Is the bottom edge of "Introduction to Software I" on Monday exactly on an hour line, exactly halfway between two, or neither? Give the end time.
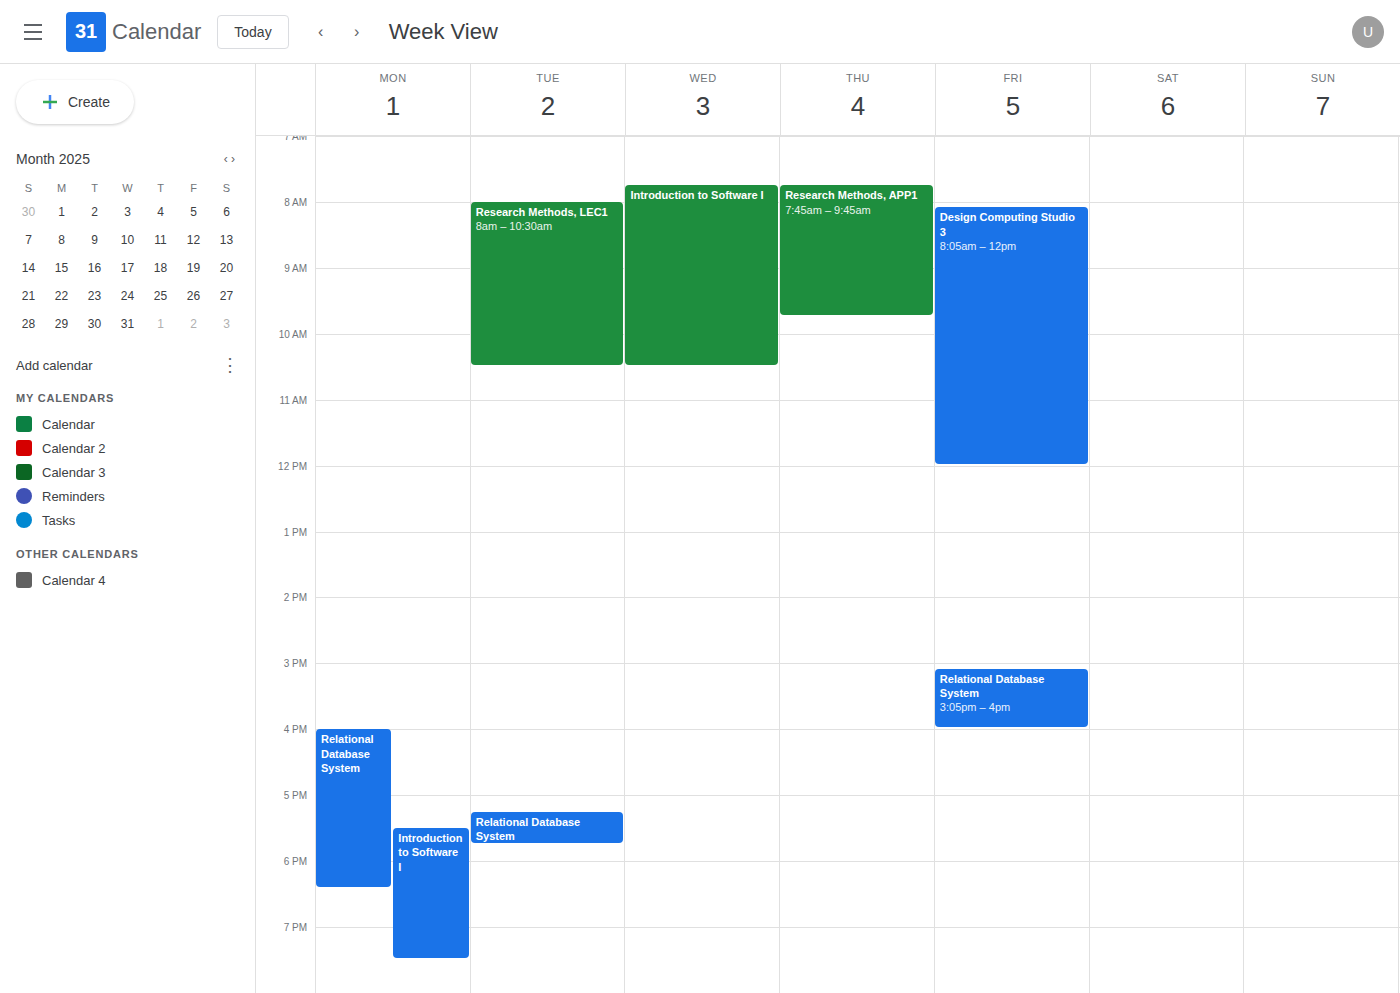
7:30 PM -- halfway between the 7 PM and 8 PM lines.